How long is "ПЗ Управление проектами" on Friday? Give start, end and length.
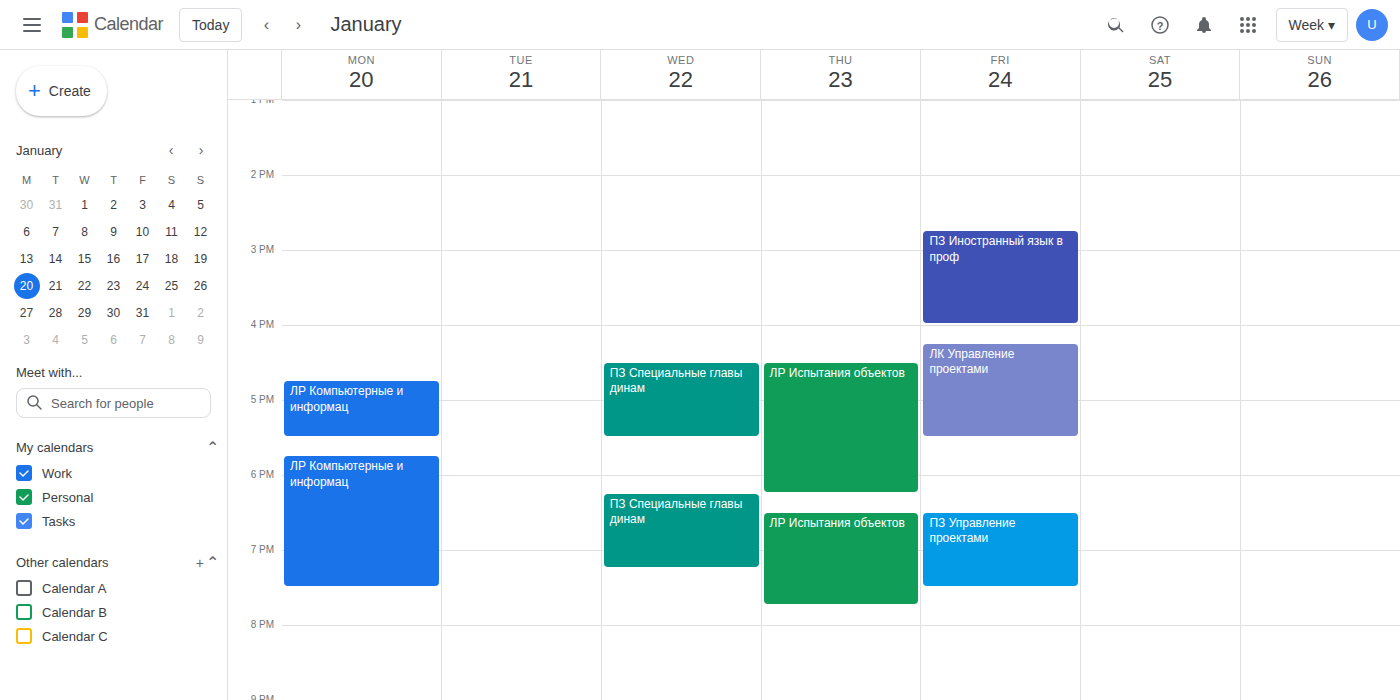
6:30 PM to 7:30 PM, 1 hour